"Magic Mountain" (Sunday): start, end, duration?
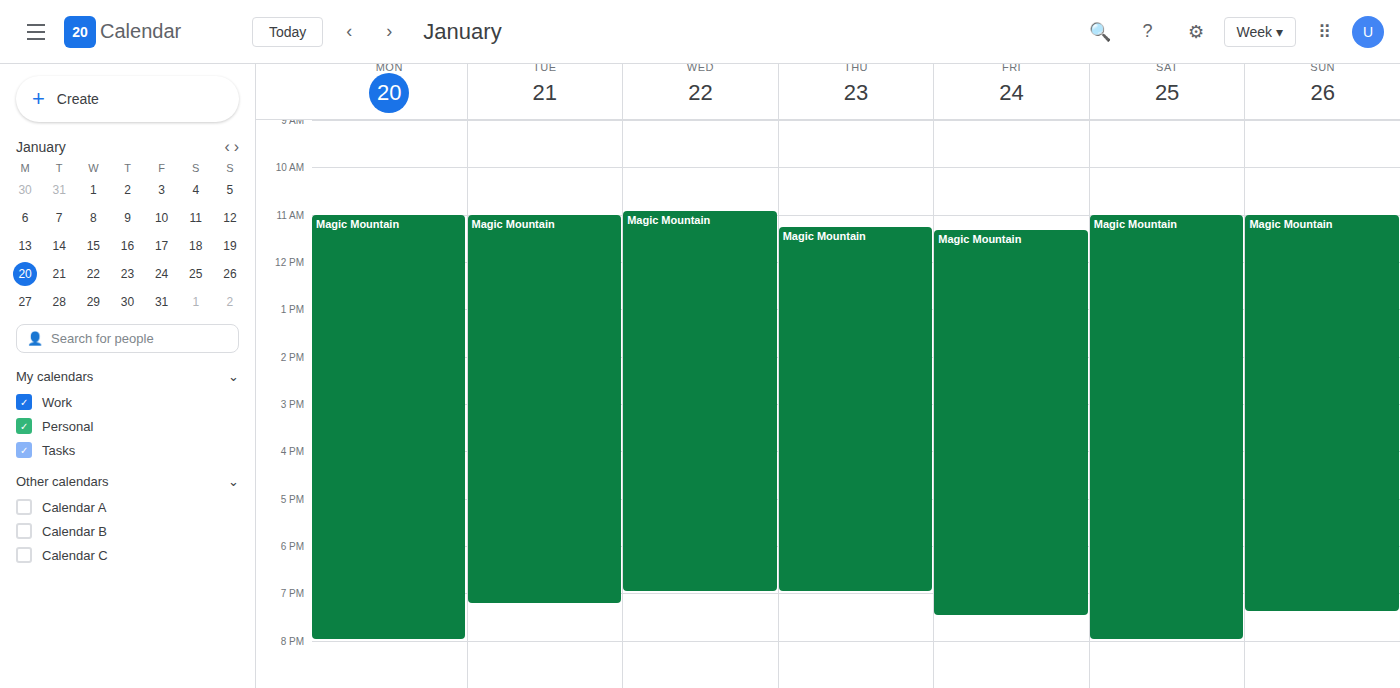
11:00 AM to 7:25 PM, 8 hours 25 minutes